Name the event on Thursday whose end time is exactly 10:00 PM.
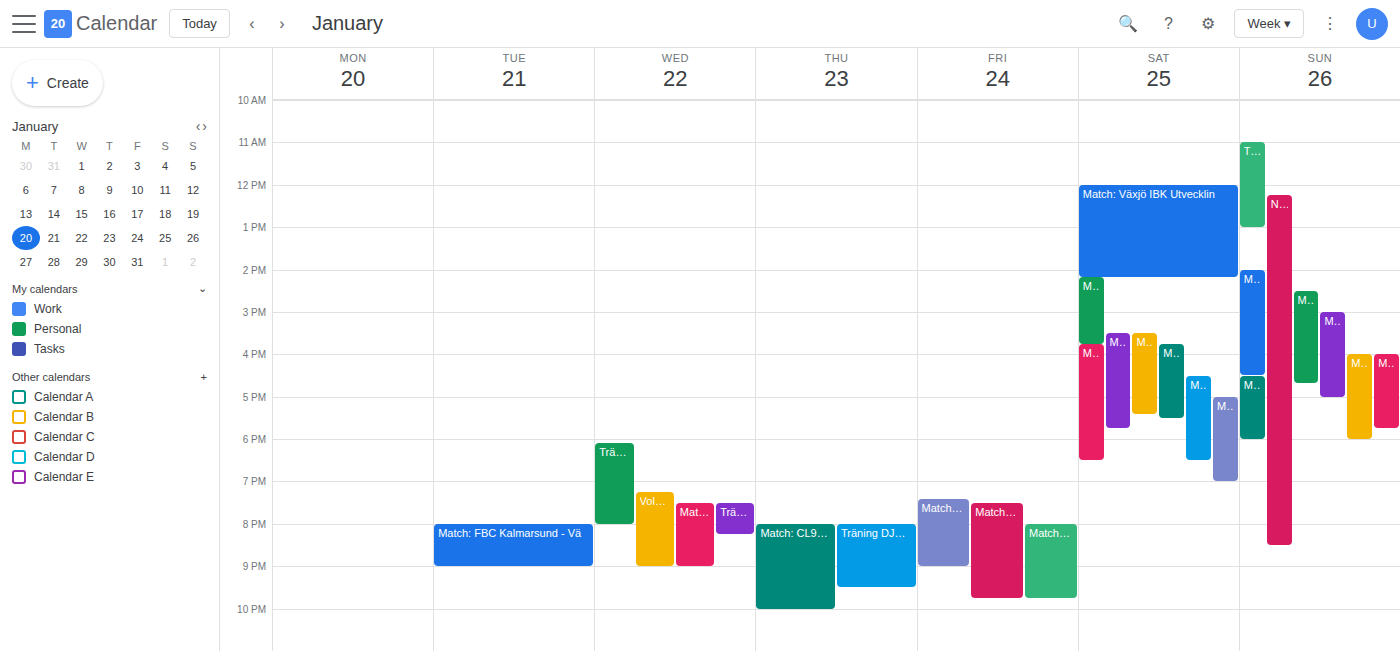
"Match: CL98IC - FBC Kalmar"